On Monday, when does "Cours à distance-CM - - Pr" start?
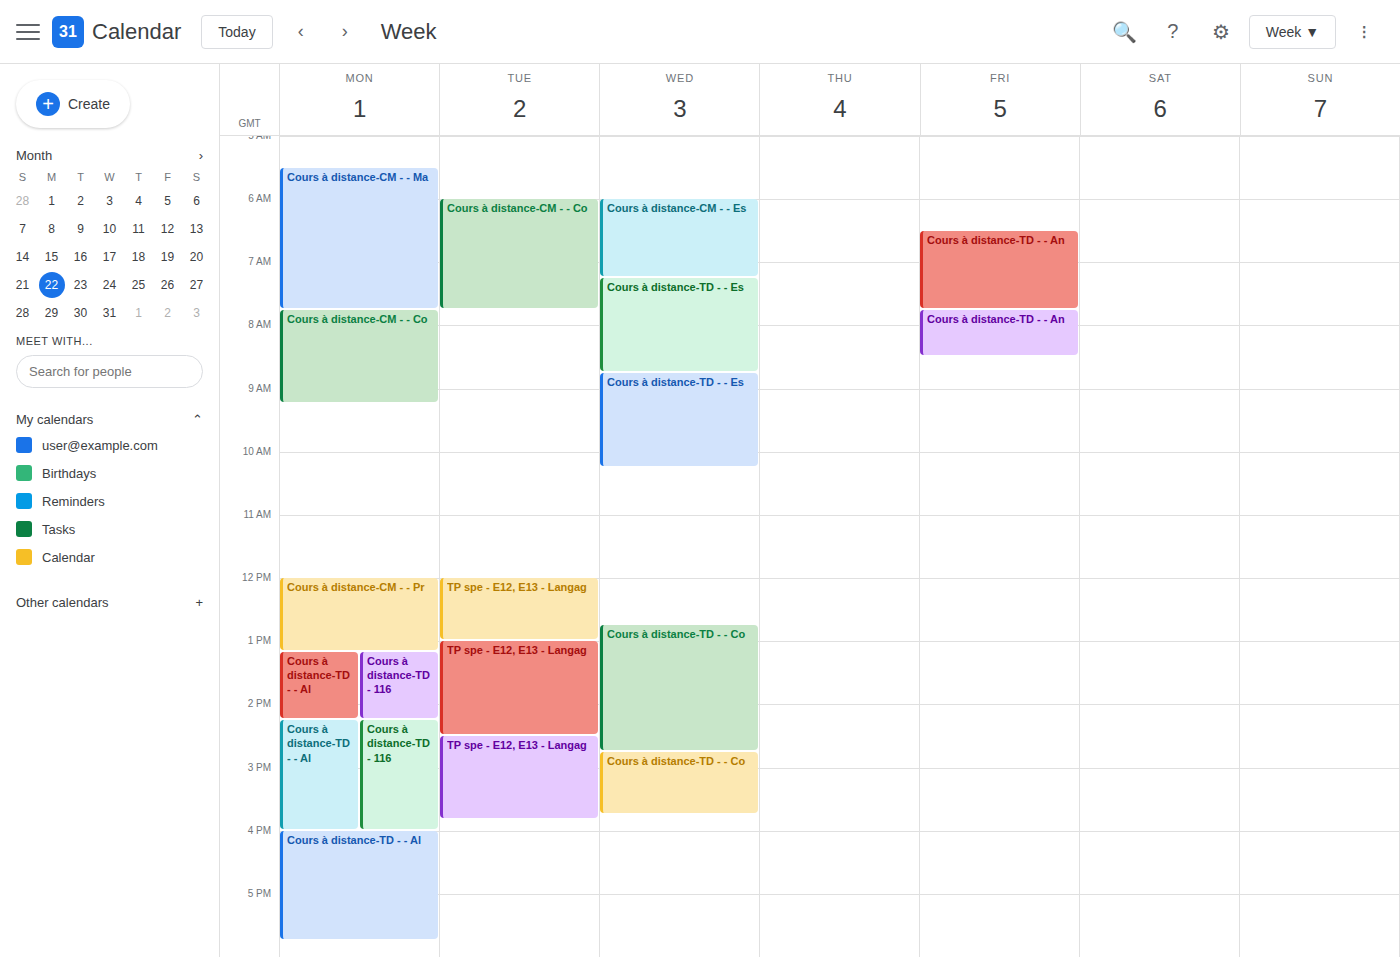
12:00 PM